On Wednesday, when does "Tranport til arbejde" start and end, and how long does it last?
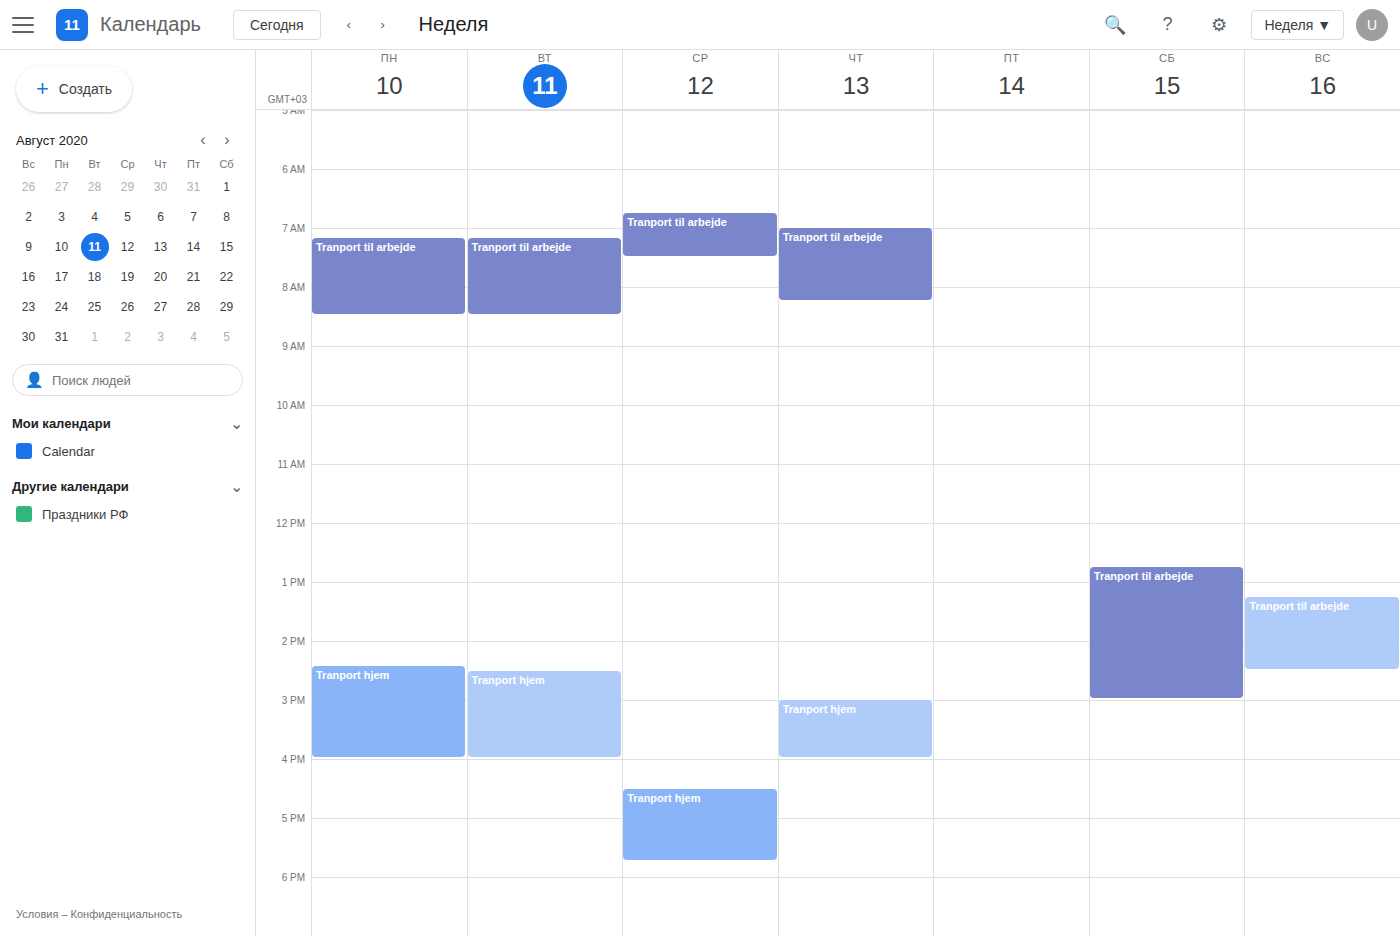
6:45 AM to 7:30 AM, 45 minutes